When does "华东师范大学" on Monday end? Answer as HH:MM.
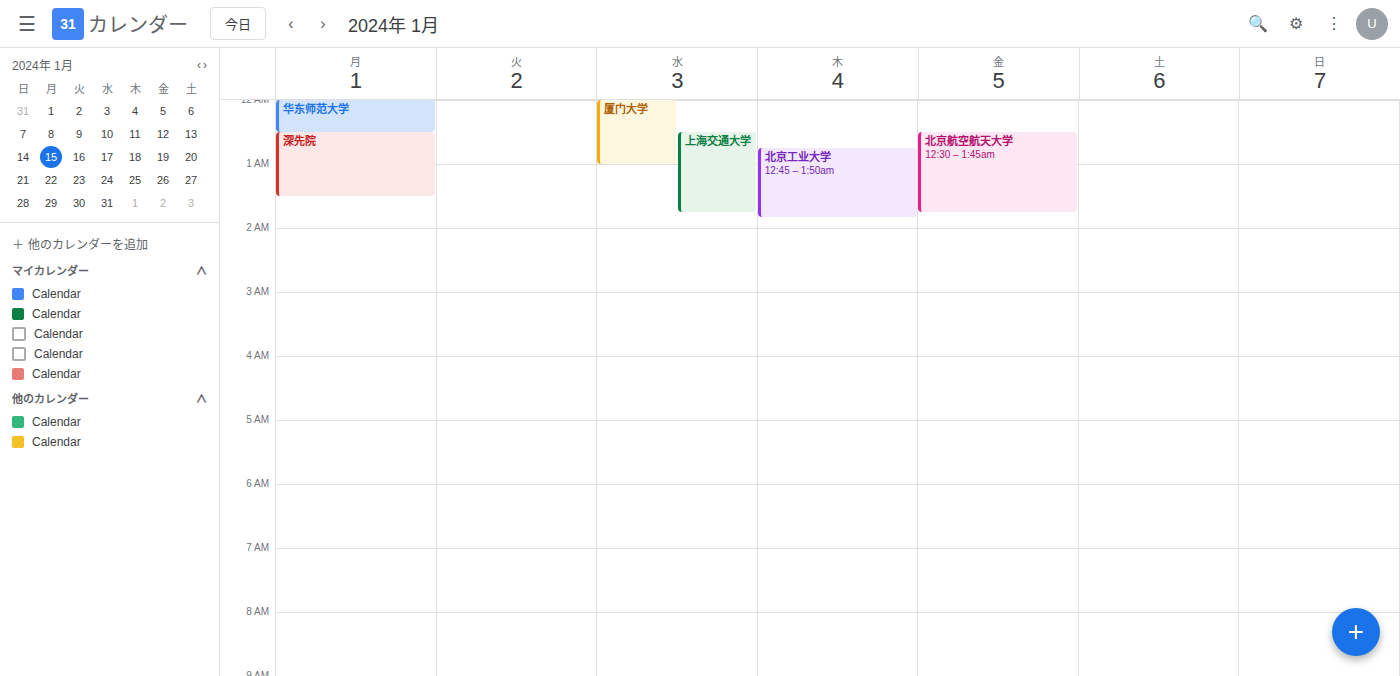
00:30